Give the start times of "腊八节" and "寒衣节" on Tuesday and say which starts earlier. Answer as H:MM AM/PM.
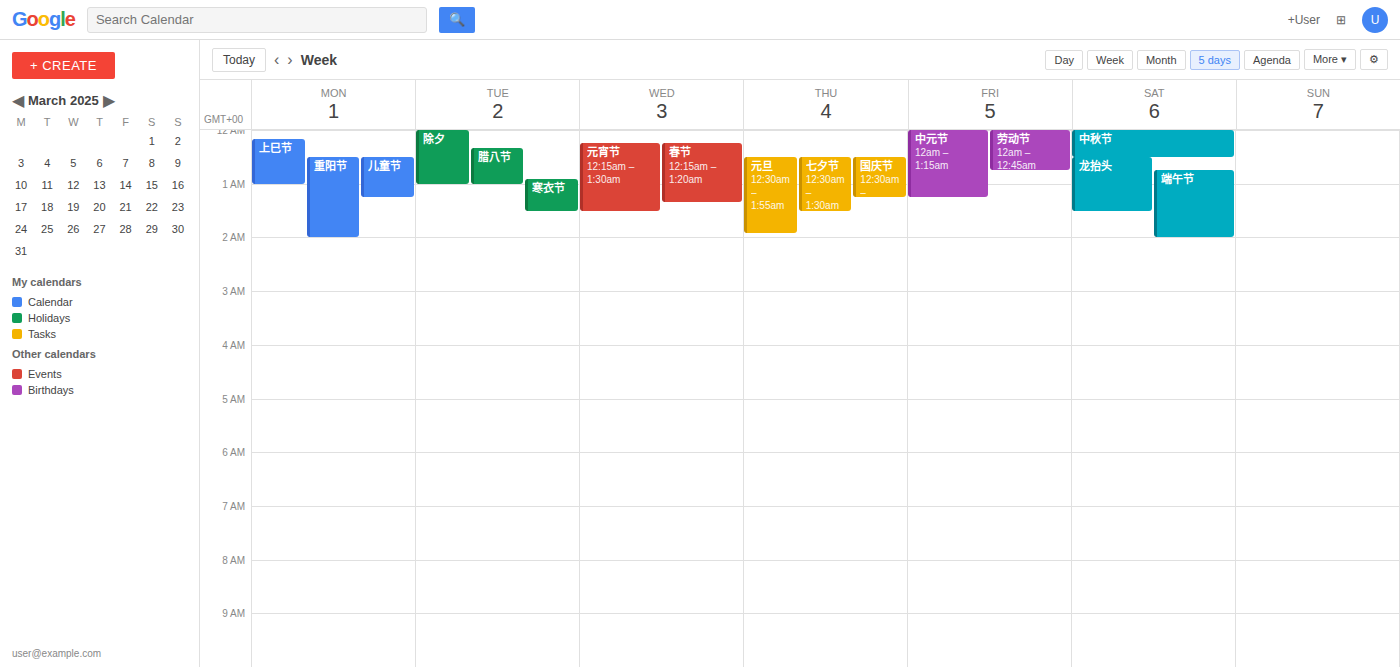
"腊八节" 12:20 AM; "寒衣节" 12:55 AM.